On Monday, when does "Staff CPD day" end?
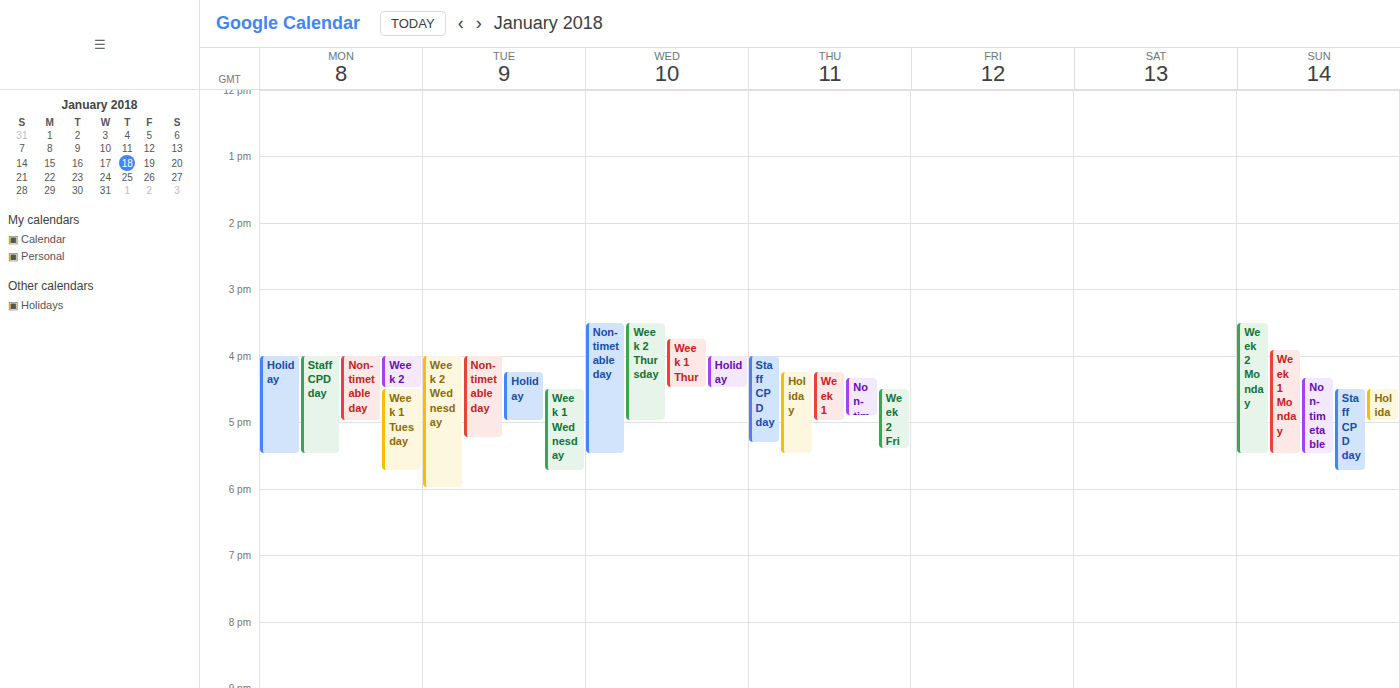
5:30 PM